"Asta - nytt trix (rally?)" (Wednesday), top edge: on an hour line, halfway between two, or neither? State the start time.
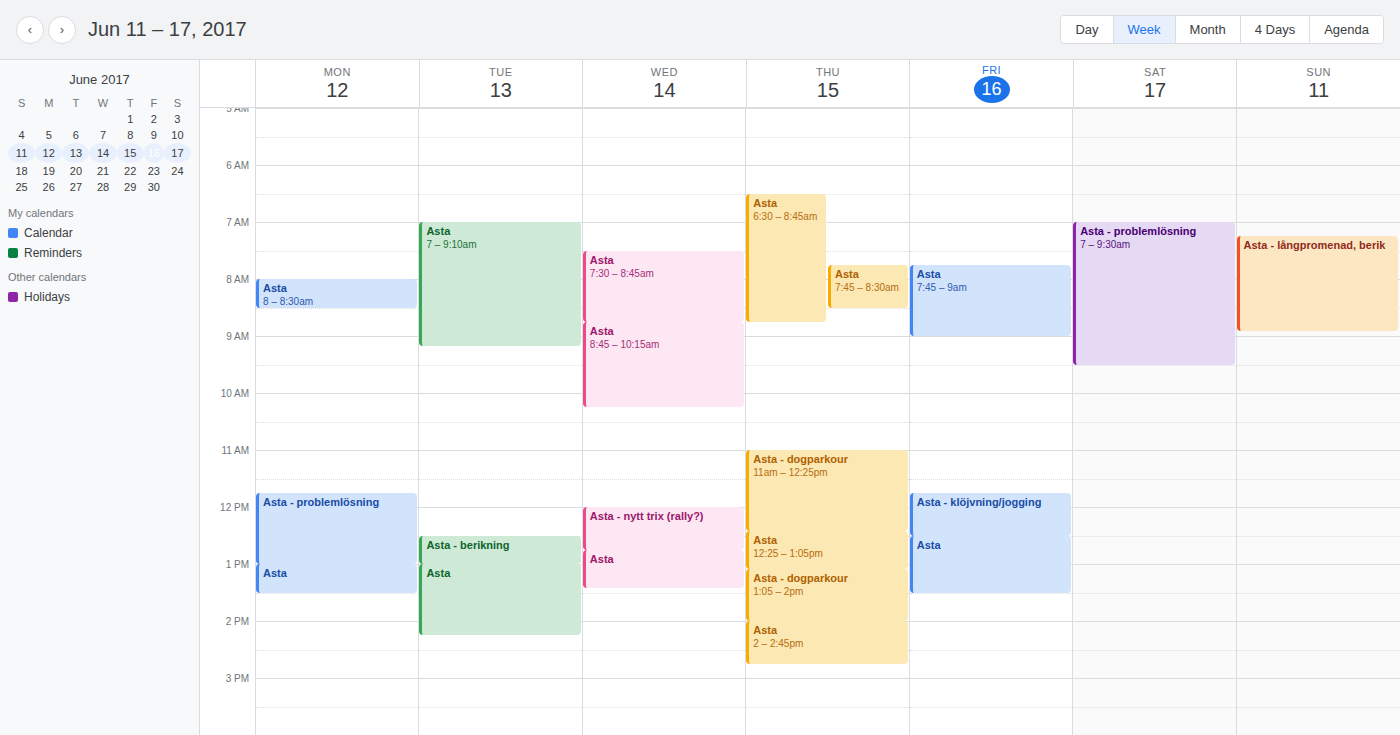
12:00 PM -- exactly on the 12 PM line.